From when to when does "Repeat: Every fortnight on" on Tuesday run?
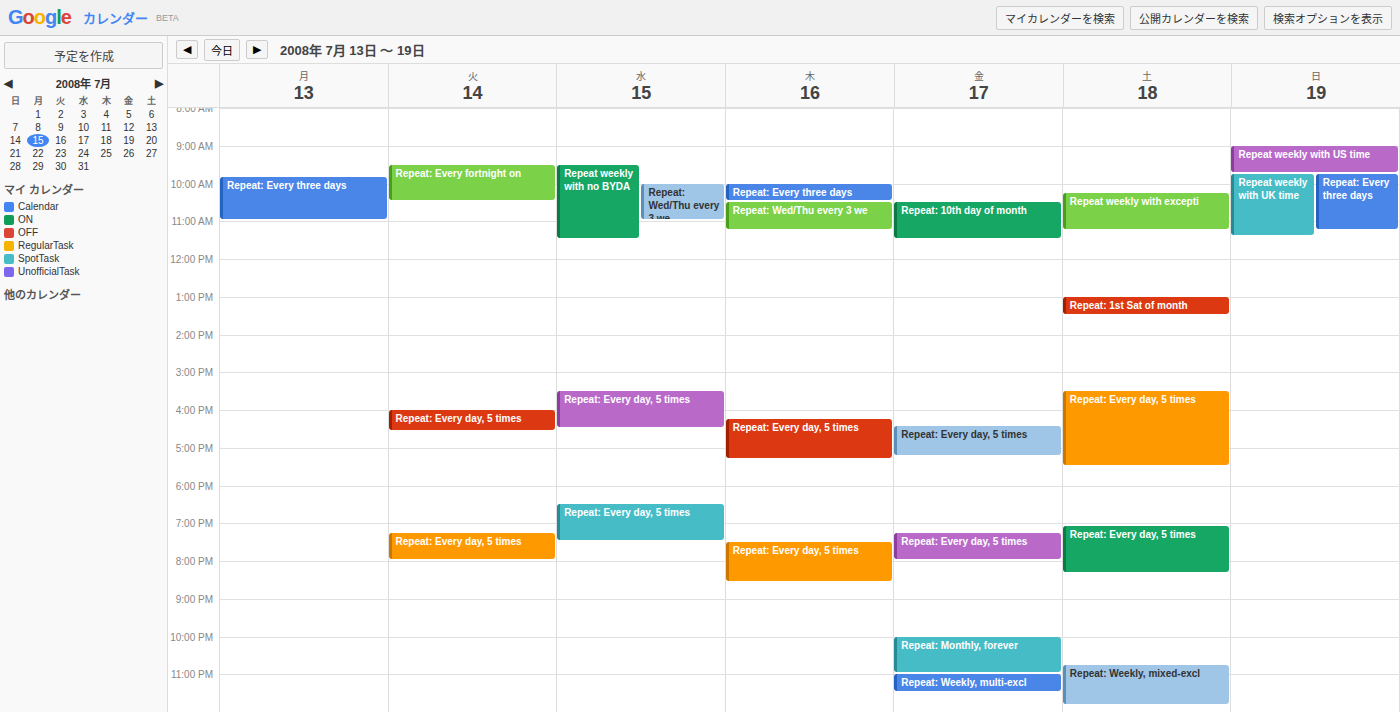
9:30 AM to 10:30 AM